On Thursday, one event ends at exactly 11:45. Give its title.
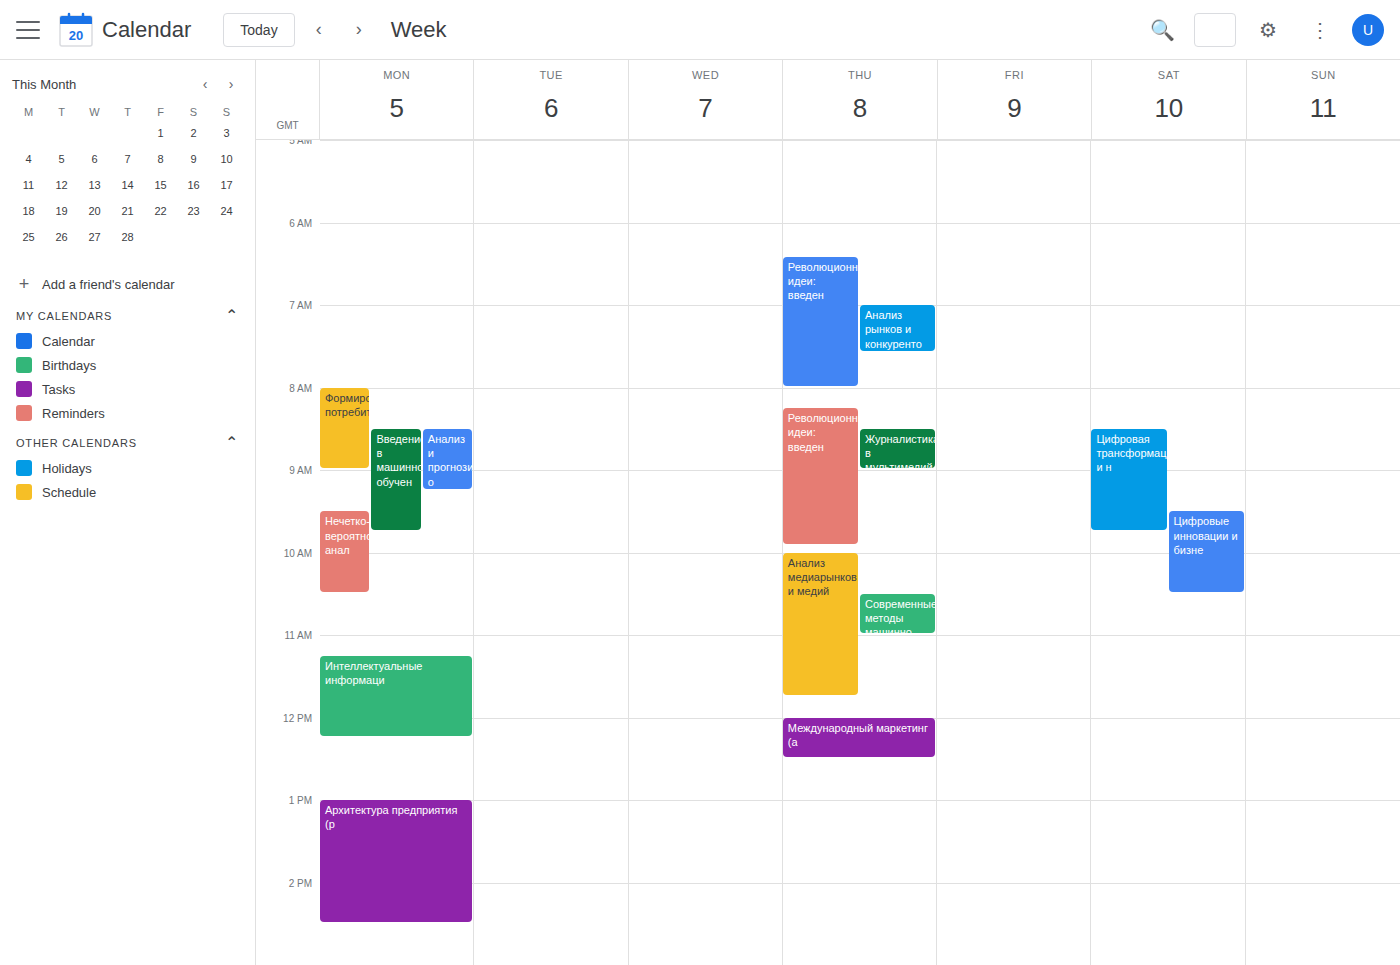
"Анализ медиарынков и медий"